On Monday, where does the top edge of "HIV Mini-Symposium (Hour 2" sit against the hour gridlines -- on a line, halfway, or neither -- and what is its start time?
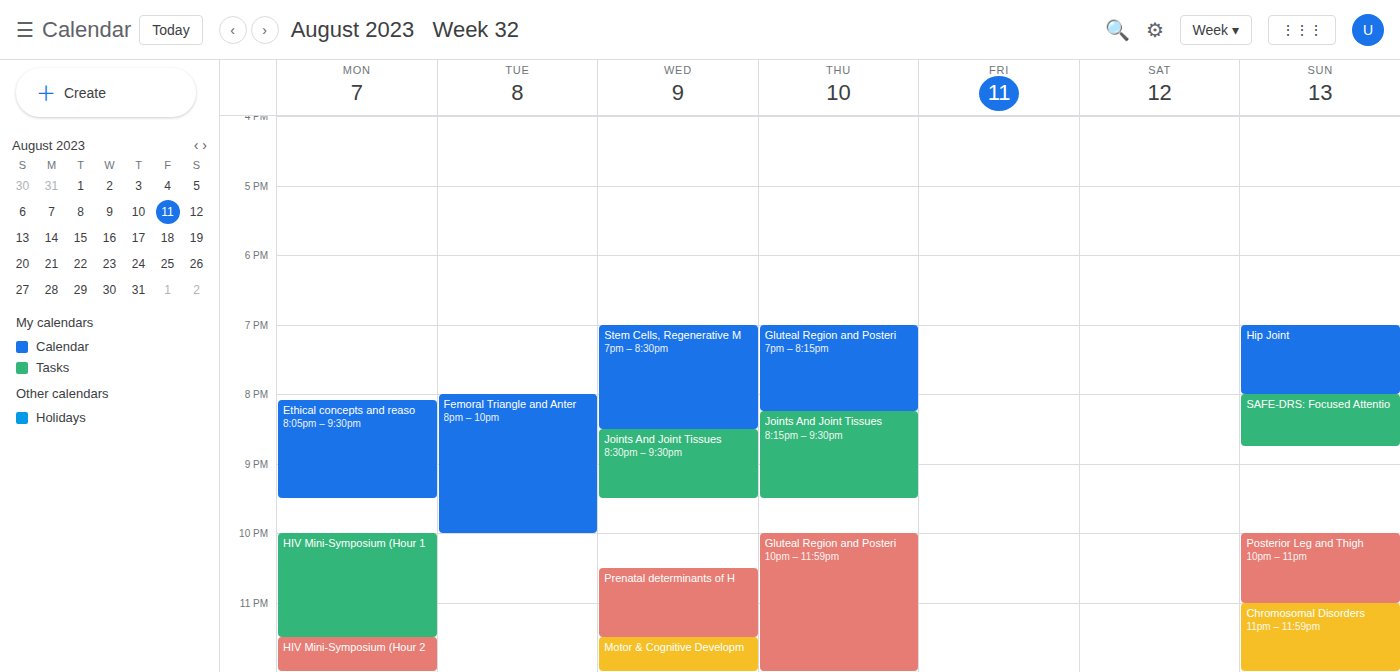
11:30 PM -- halfway between the 11 PM and 12 AM lines.